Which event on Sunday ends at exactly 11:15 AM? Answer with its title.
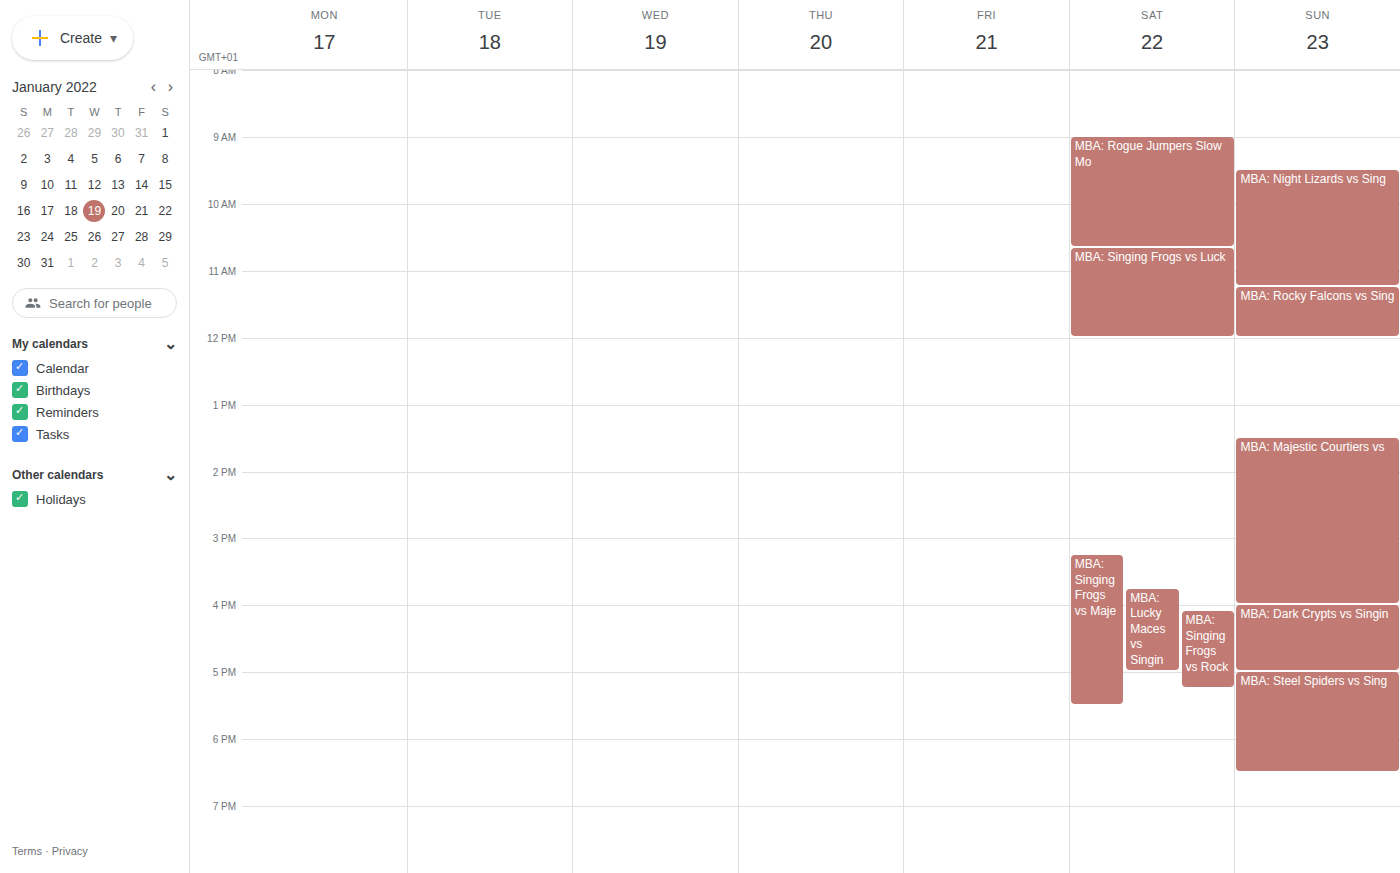
"MBA: Night Lizards vs Sing"